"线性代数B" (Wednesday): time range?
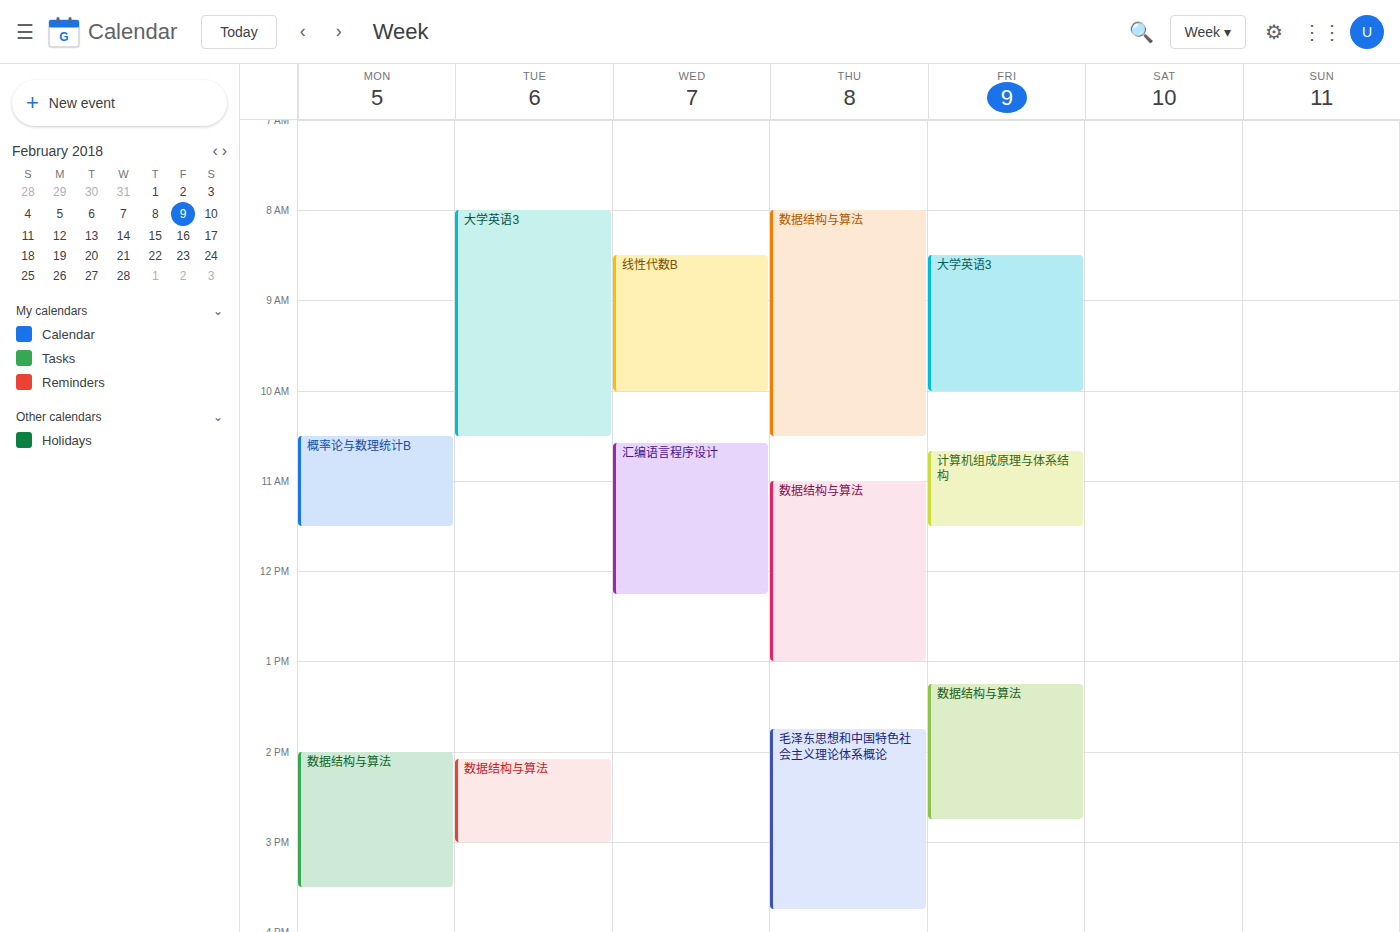
8:30 AM to 10:00 AM